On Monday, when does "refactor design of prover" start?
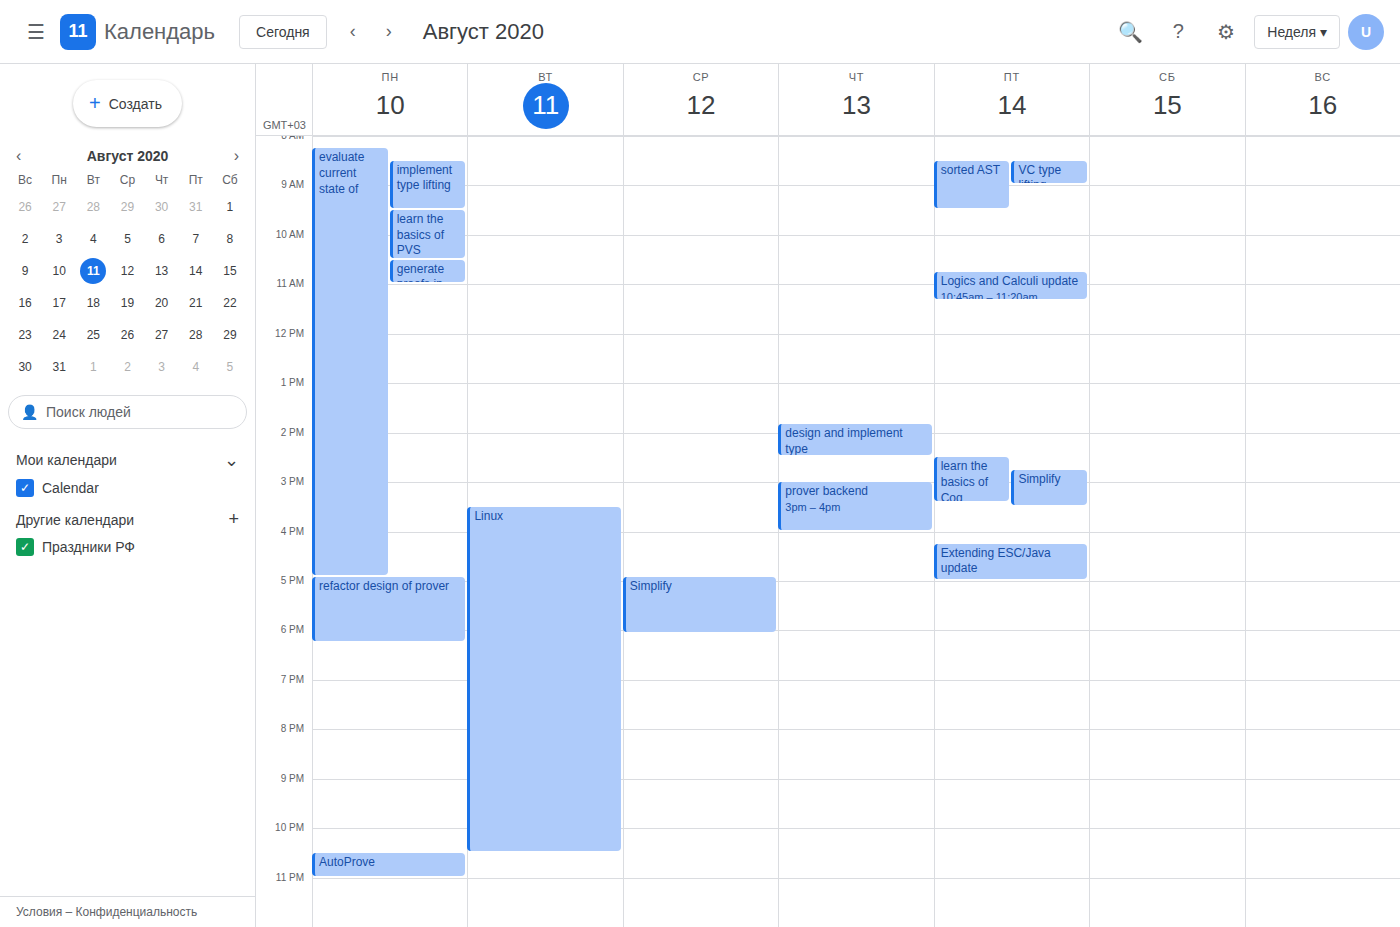
16:55